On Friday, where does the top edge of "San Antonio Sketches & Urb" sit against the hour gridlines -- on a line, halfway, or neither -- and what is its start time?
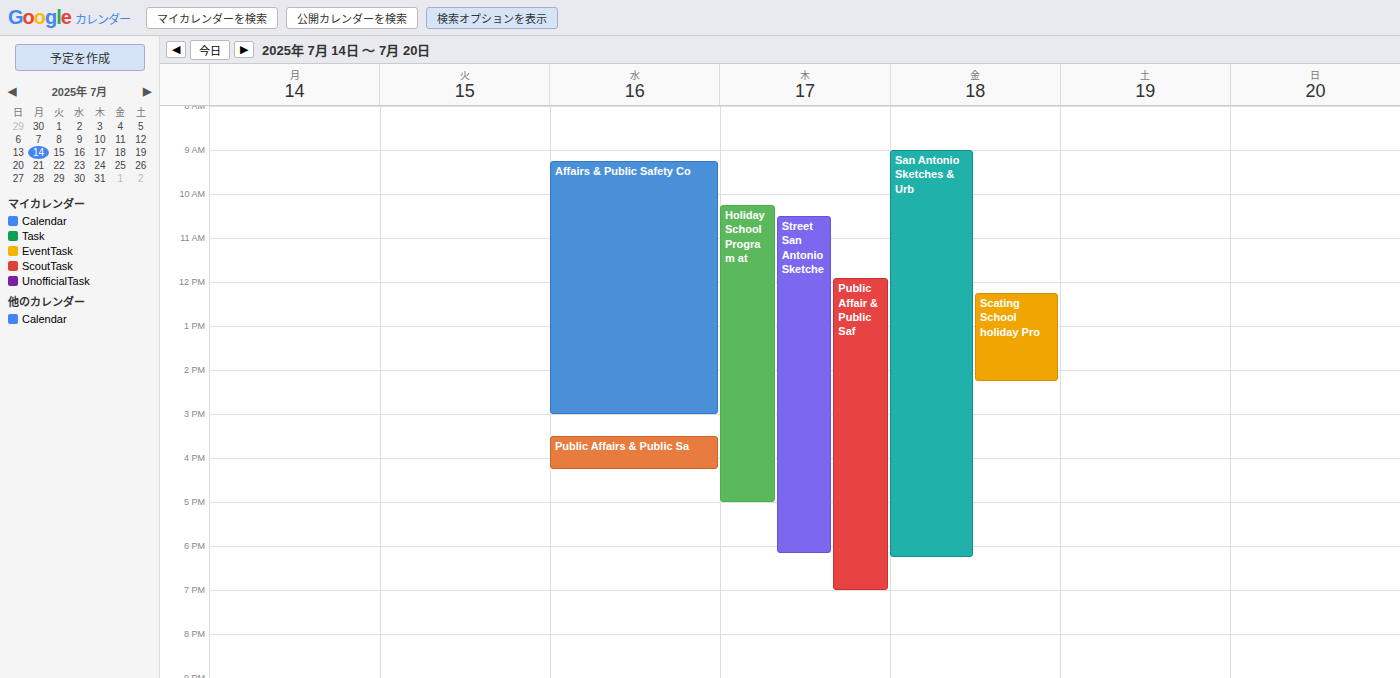
9:00 AM -- exactly on the 9 AM line.